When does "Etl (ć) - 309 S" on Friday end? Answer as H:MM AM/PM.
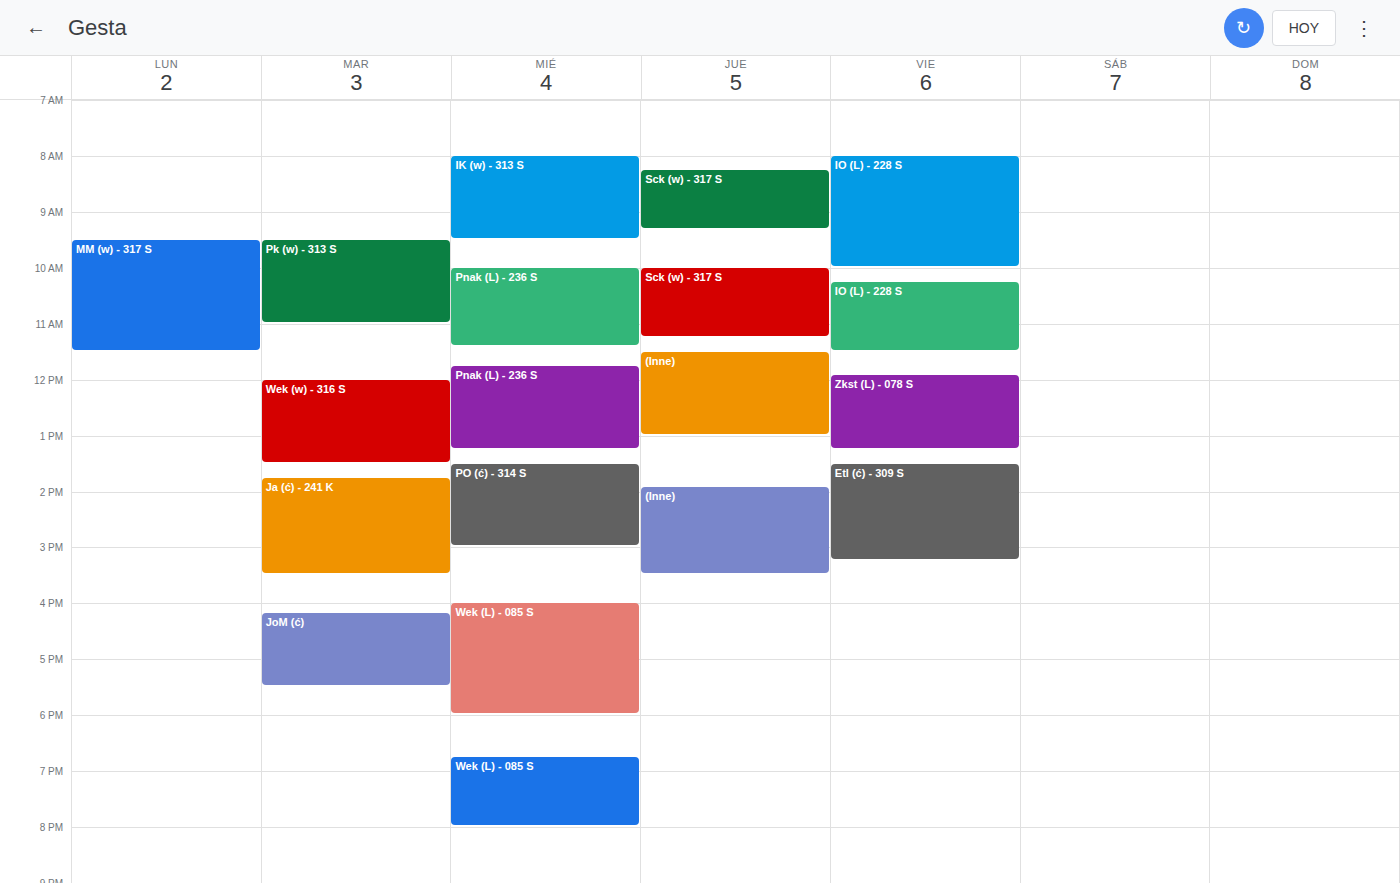
3:15 PM